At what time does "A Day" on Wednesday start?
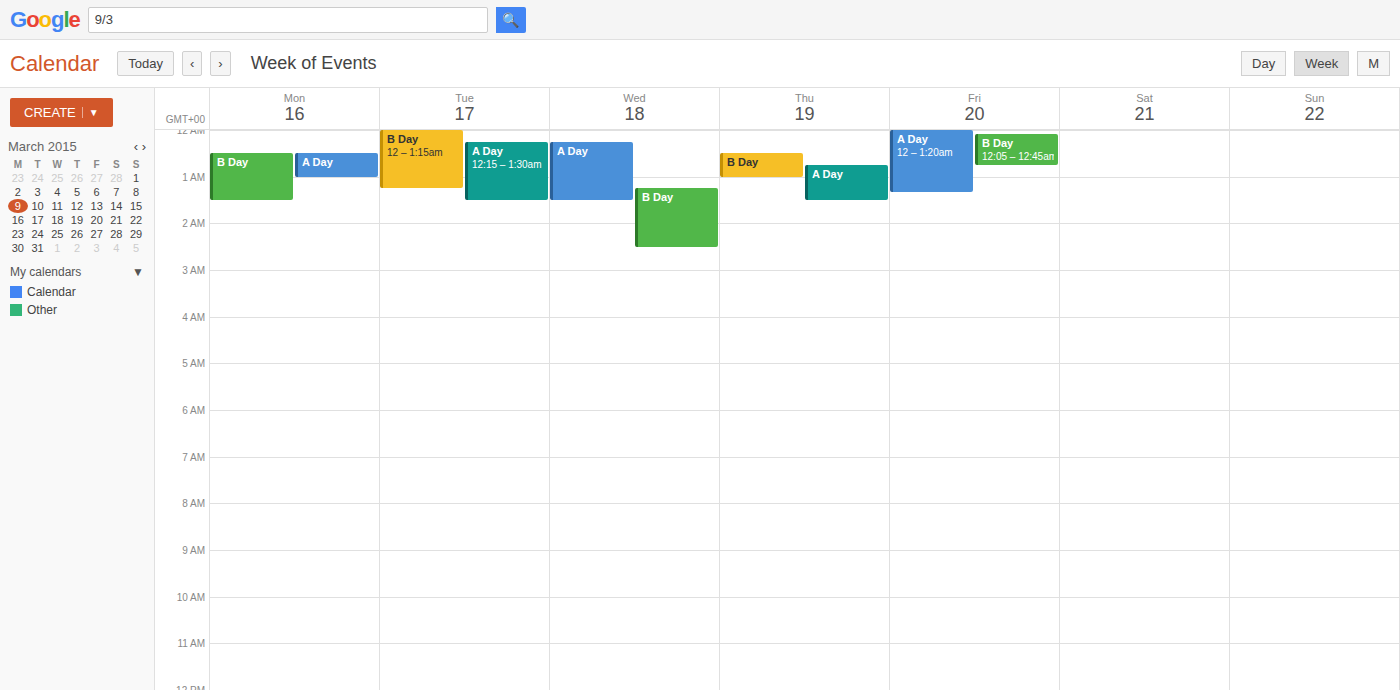
00:15